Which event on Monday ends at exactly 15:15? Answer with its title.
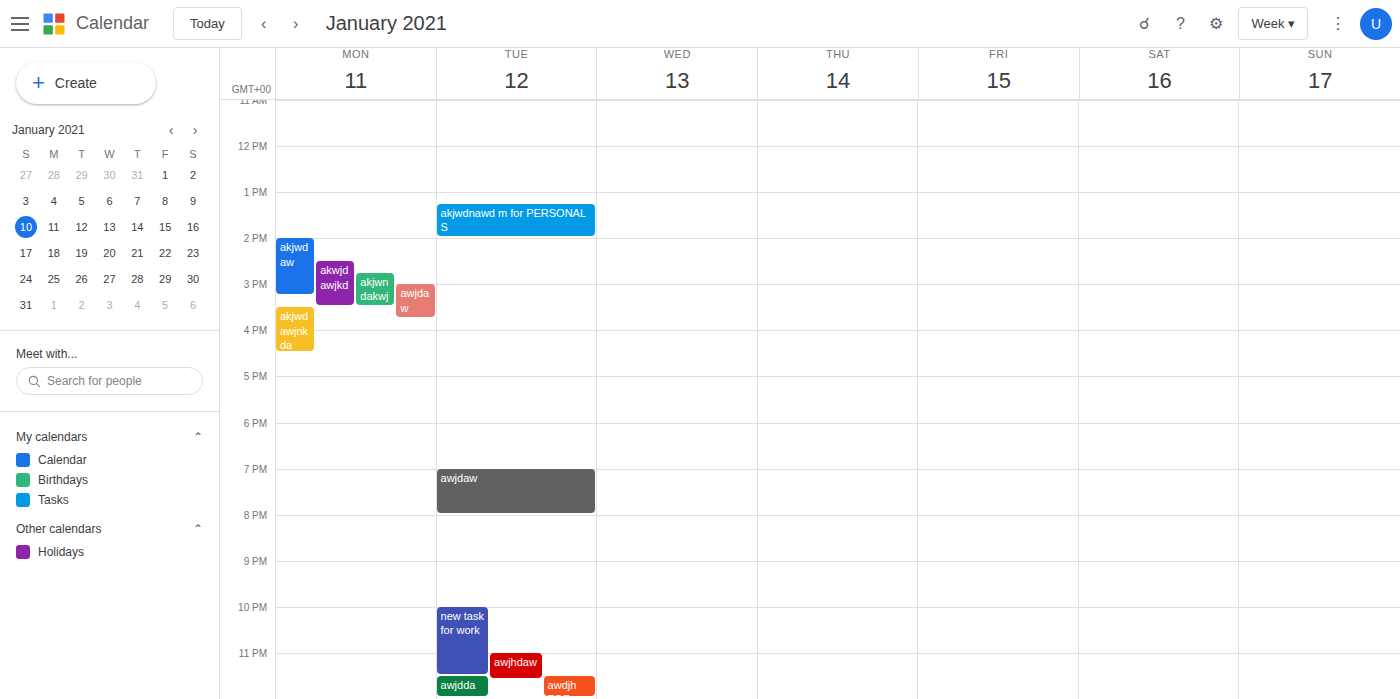
"akjwdaw"